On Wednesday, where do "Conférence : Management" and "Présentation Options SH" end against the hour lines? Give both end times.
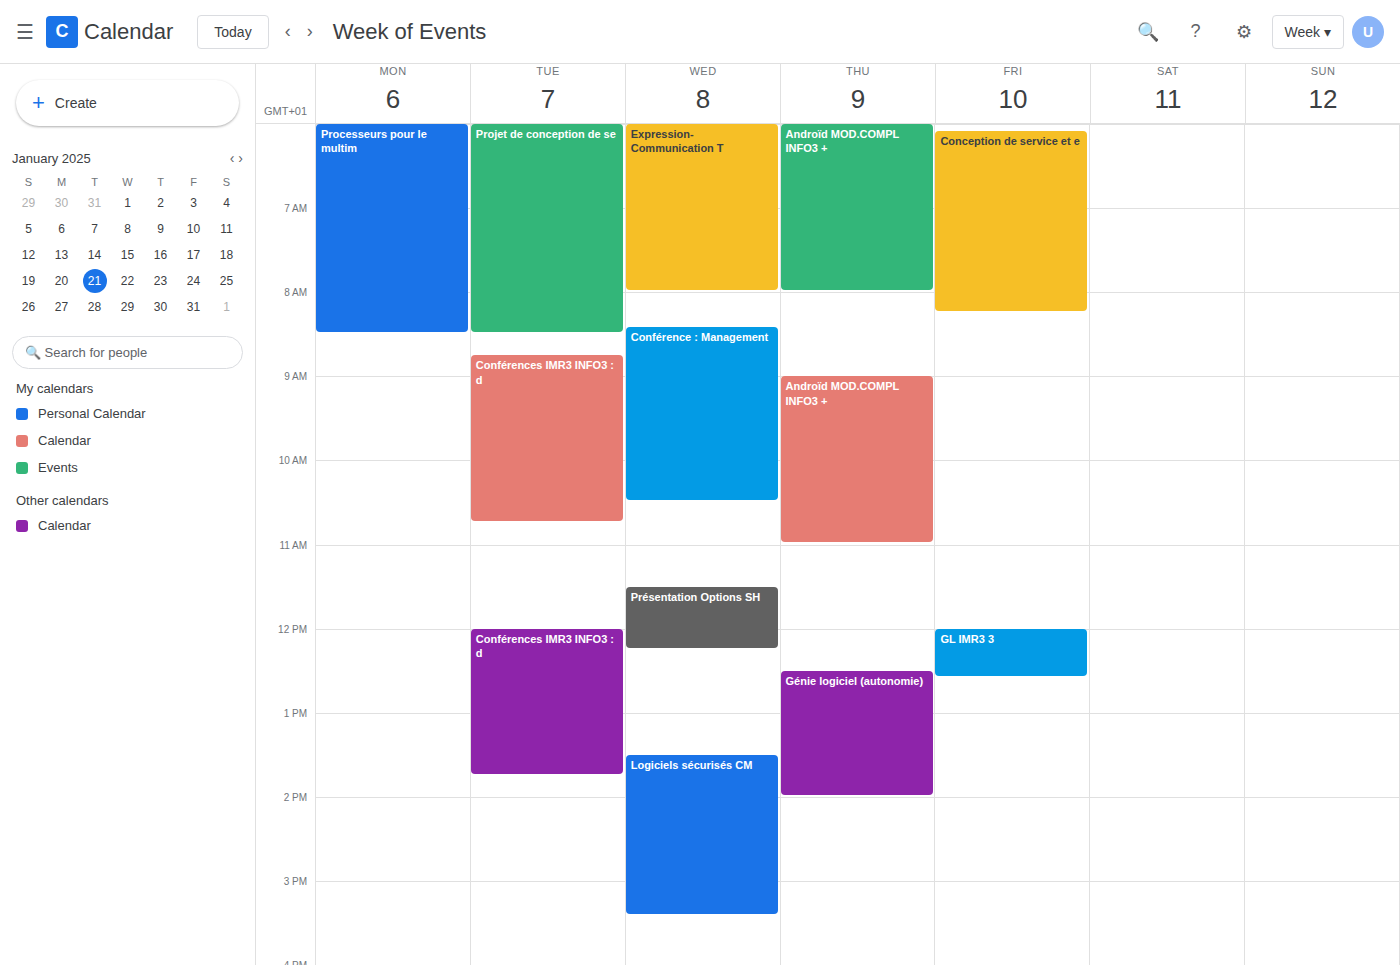
"Conférence : Management": 10:30 AM, halfway between the 10 AM and 11 AM lines. "Présentation Options SH": 12:15 PM, neither: a quarter of the way from the 12 PM line to the 1 PM line.